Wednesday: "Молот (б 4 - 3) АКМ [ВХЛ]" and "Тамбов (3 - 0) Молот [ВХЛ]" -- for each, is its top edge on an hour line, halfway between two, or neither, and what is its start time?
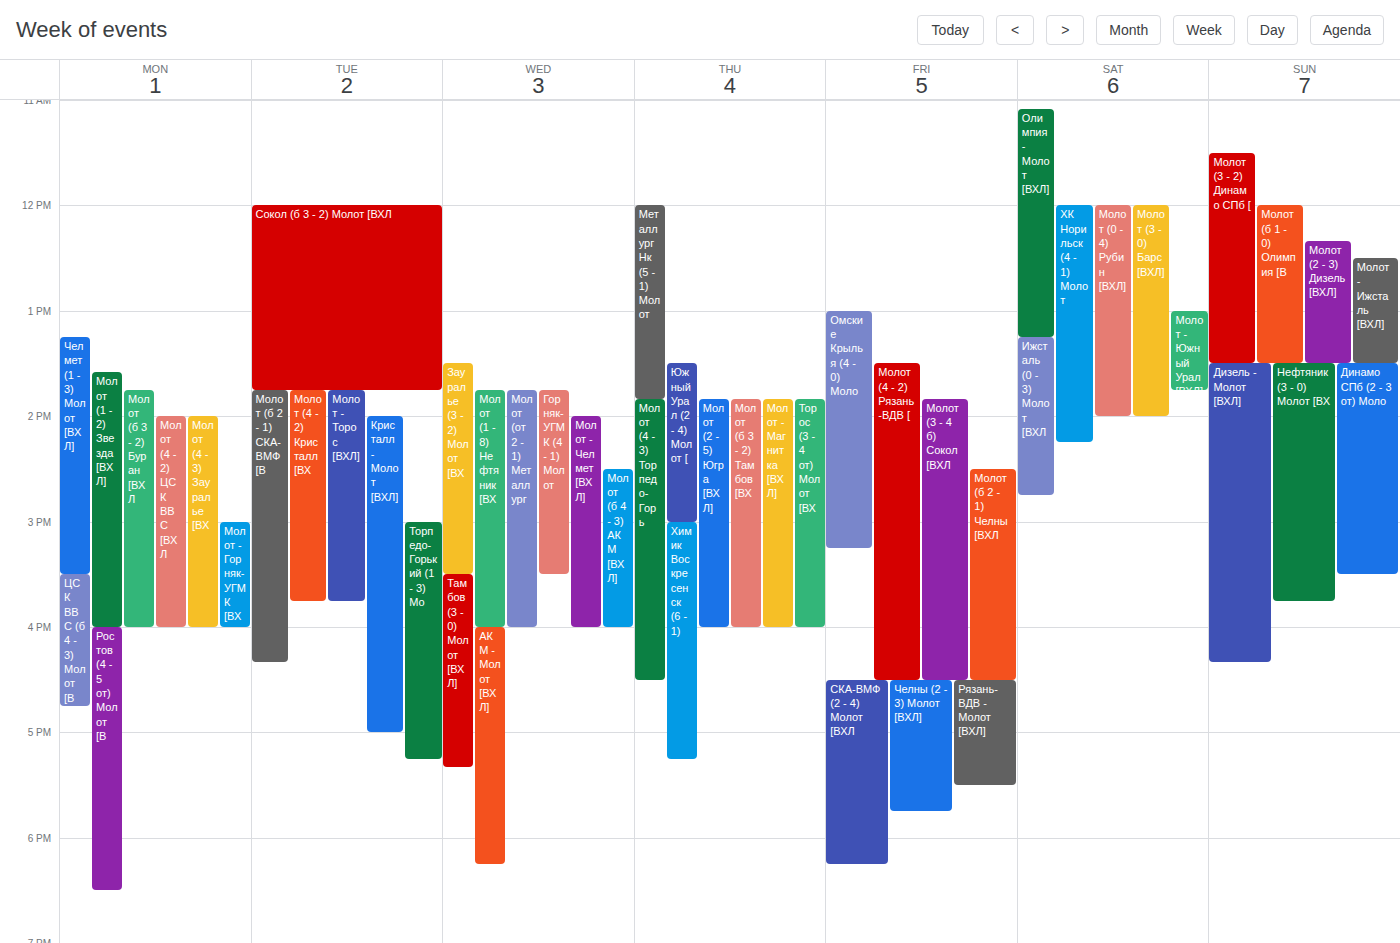
"Молот (б 4 - 3) АКМ [ВХЛ]": 2:30 PM, halfway between the 2 PM and 3 PM lines. "Тамбов (3 - 0) Молот [ВХЛ]": 3:30 PM, halfway between the 3 PM and 4 PM lines.